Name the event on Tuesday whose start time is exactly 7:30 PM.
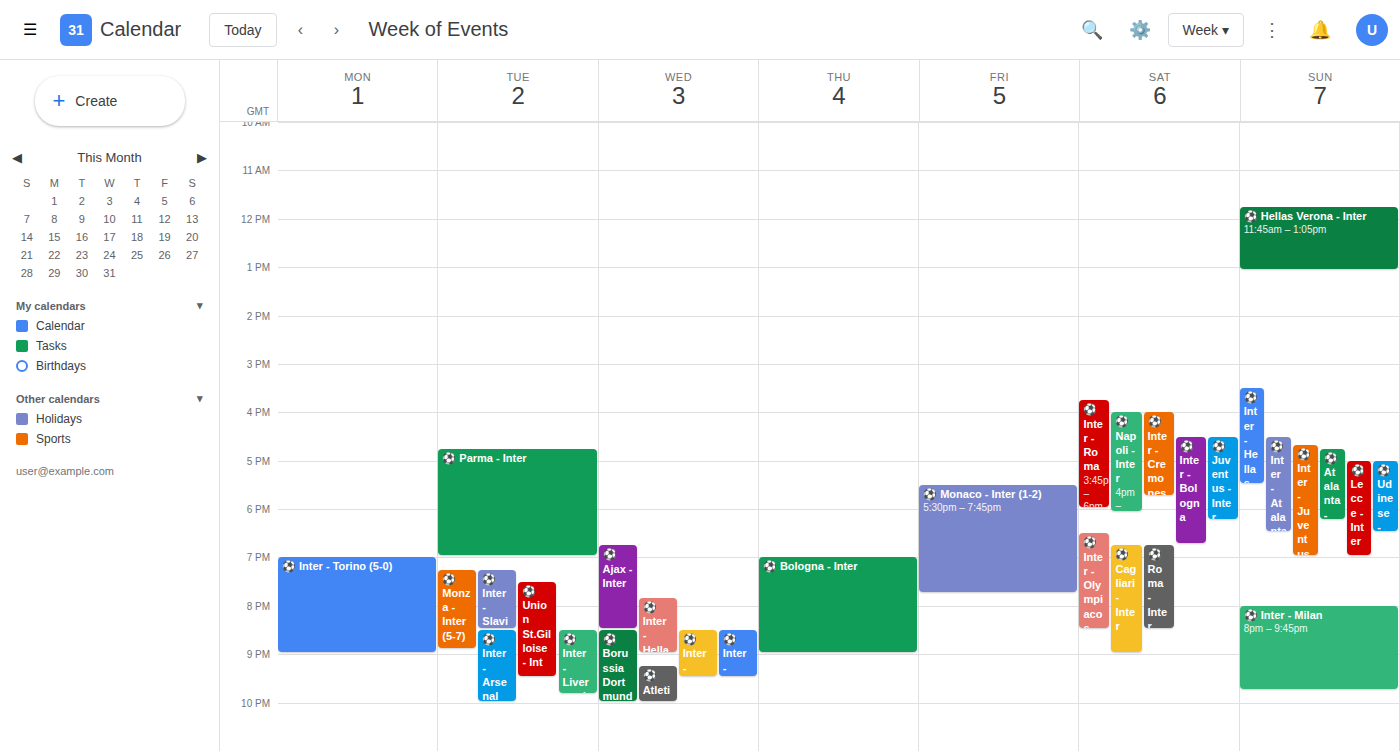
"⚽️ Union St.Gilloise - Int"